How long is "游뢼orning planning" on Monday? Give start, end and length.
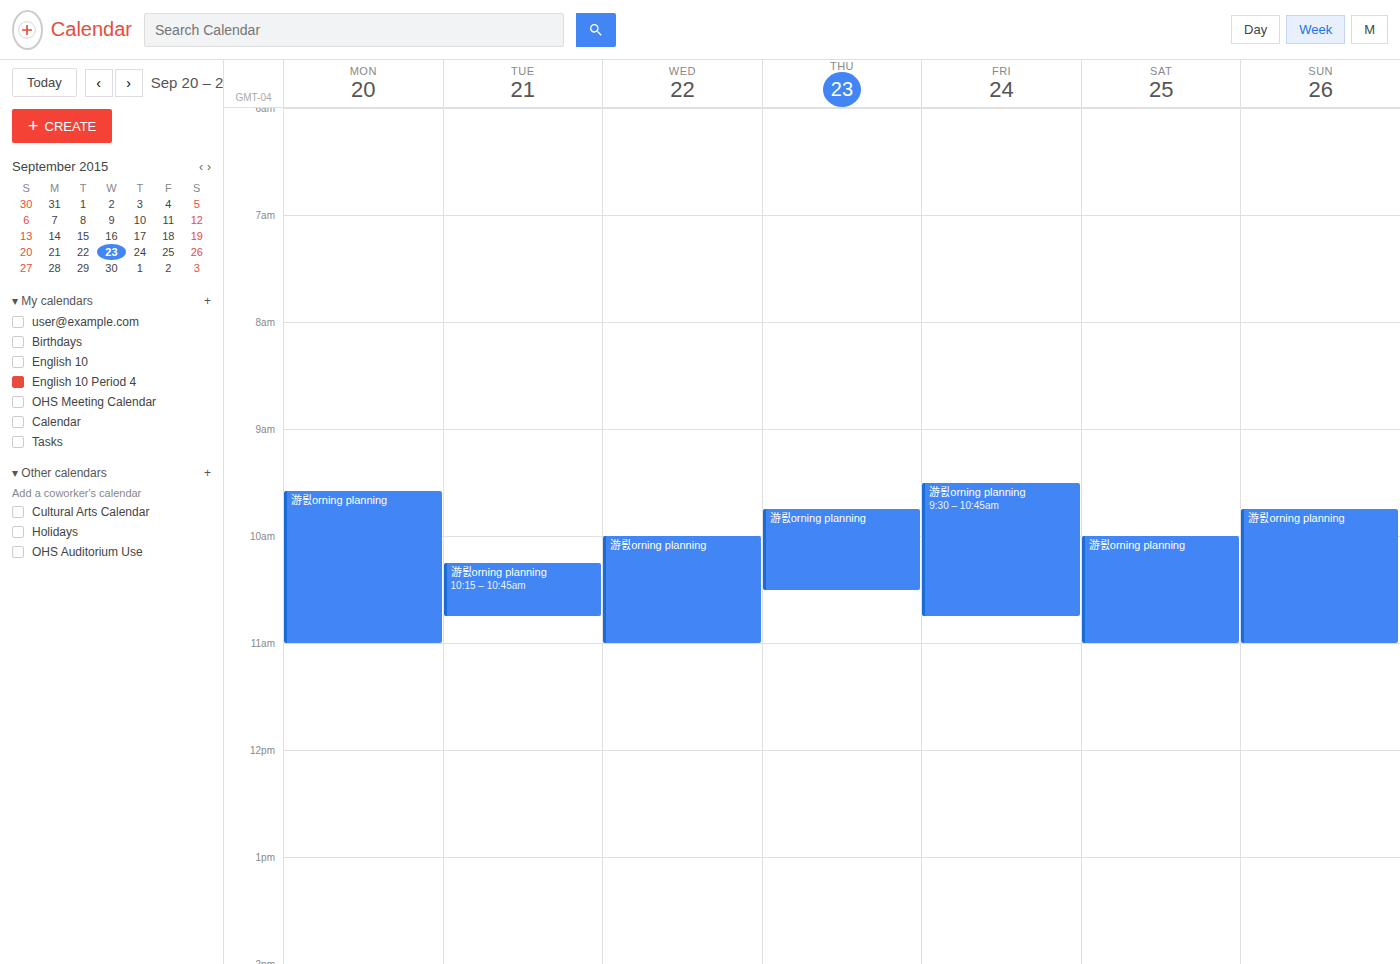
09:35 to 11:00, 1 hour 25 minutes